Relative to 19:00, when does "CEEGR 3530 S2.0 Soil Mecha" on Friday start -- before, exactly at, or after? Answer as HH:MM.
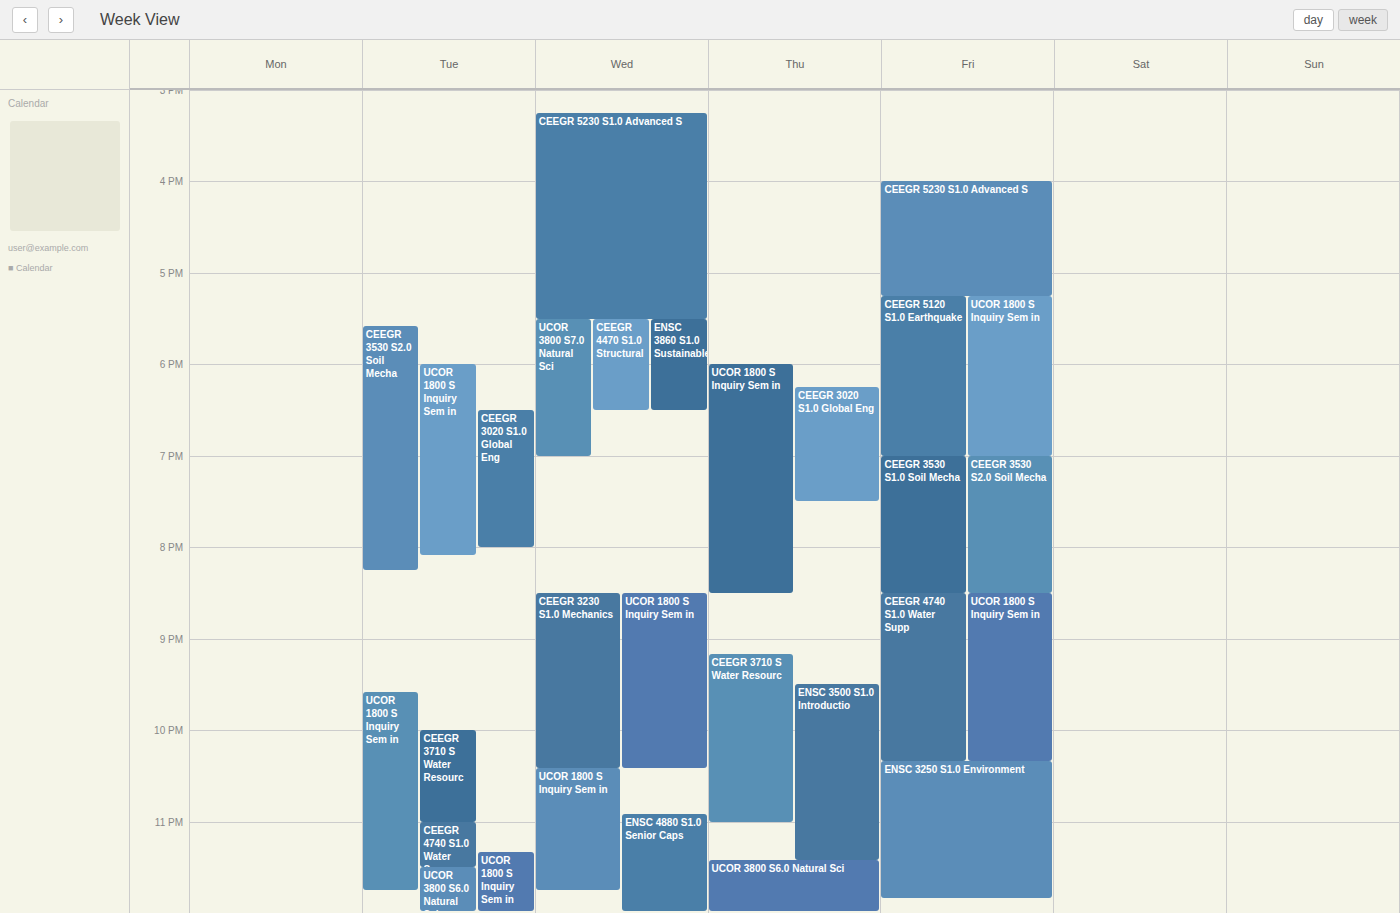
19:00 -- exactly at 19:00, on the 19:00 line.